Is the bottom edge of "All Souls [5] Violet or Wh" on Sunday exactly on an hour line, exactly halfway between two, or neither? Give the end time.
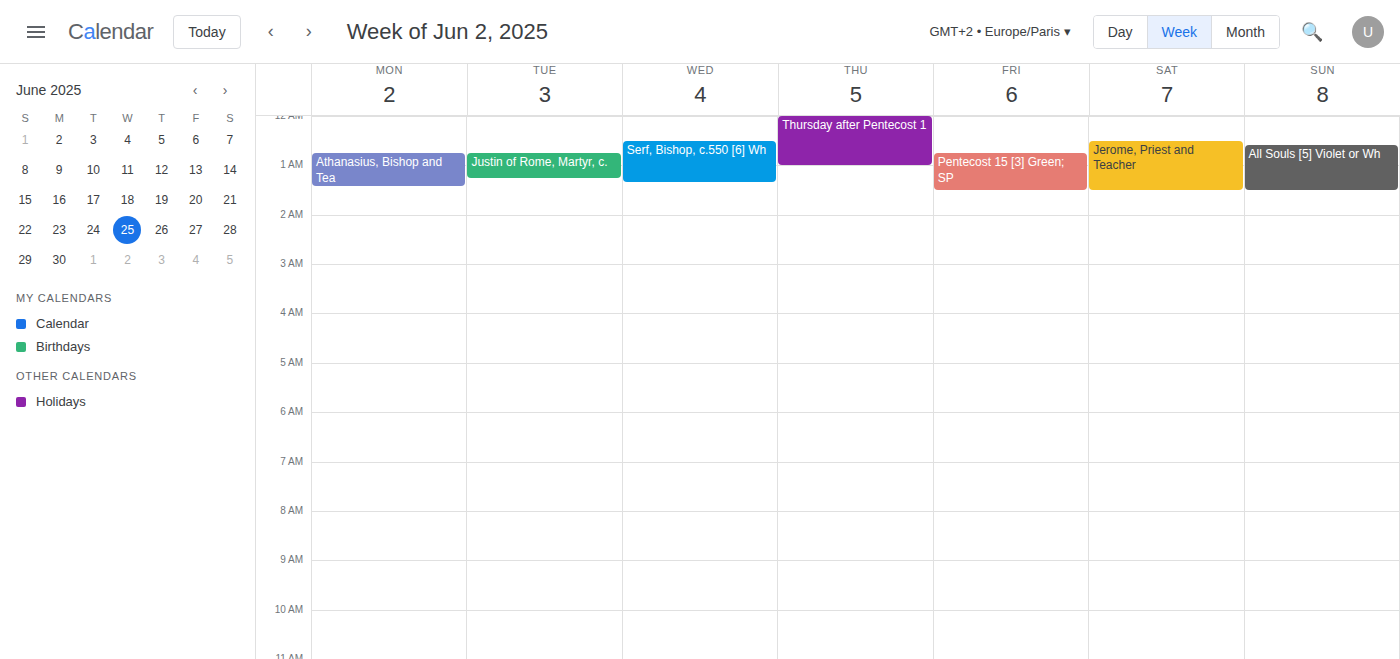
1:30 AM -- halfway between the 1 AM and 2 AM lines.